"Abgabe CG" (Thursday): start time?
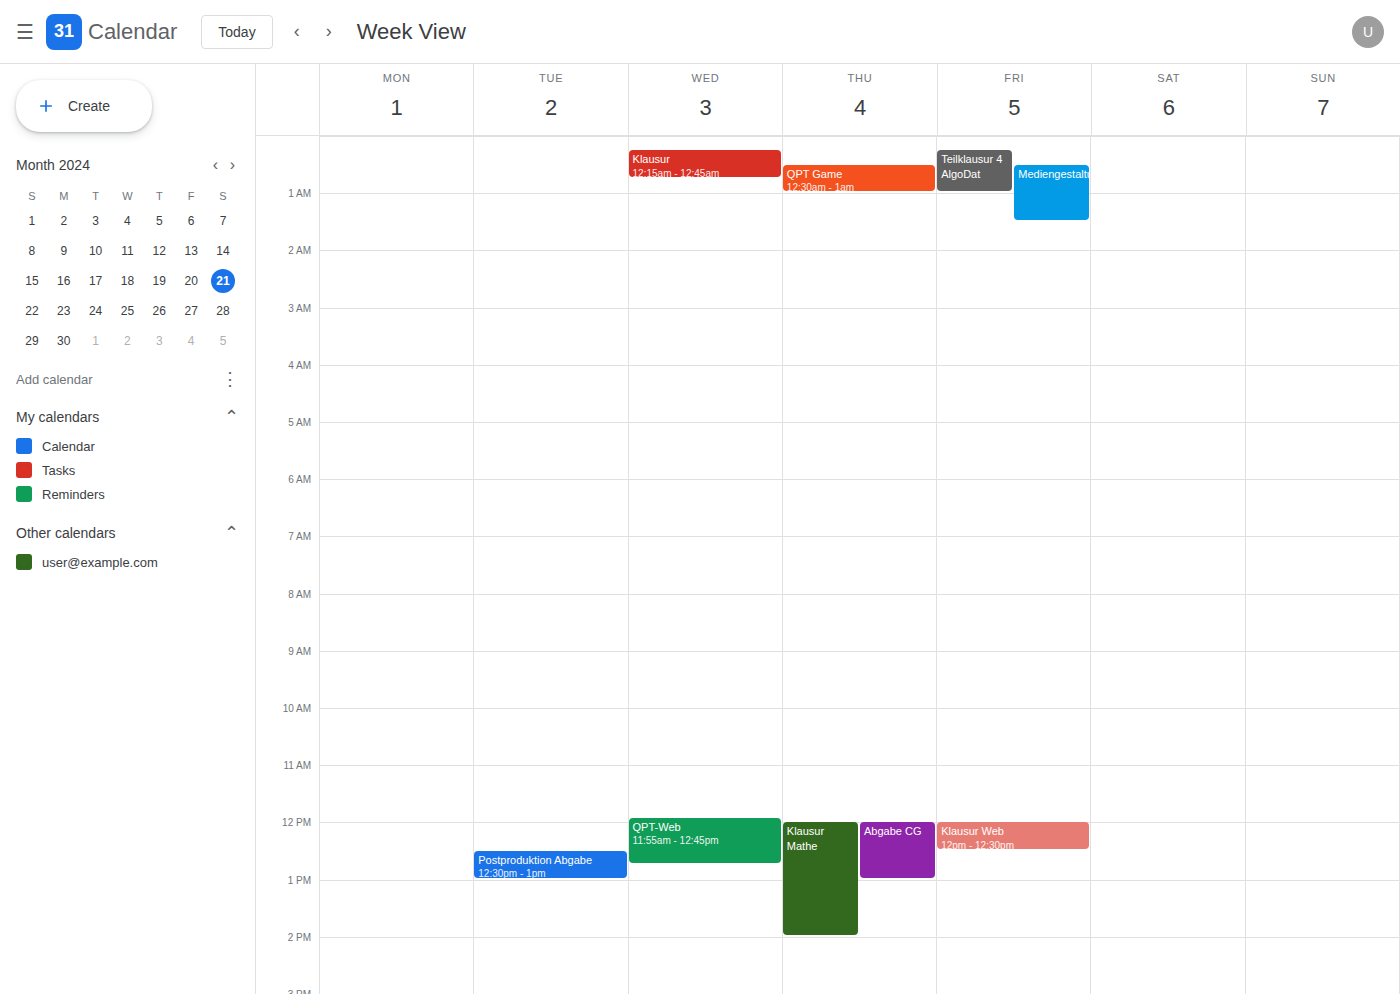
12:00 PM